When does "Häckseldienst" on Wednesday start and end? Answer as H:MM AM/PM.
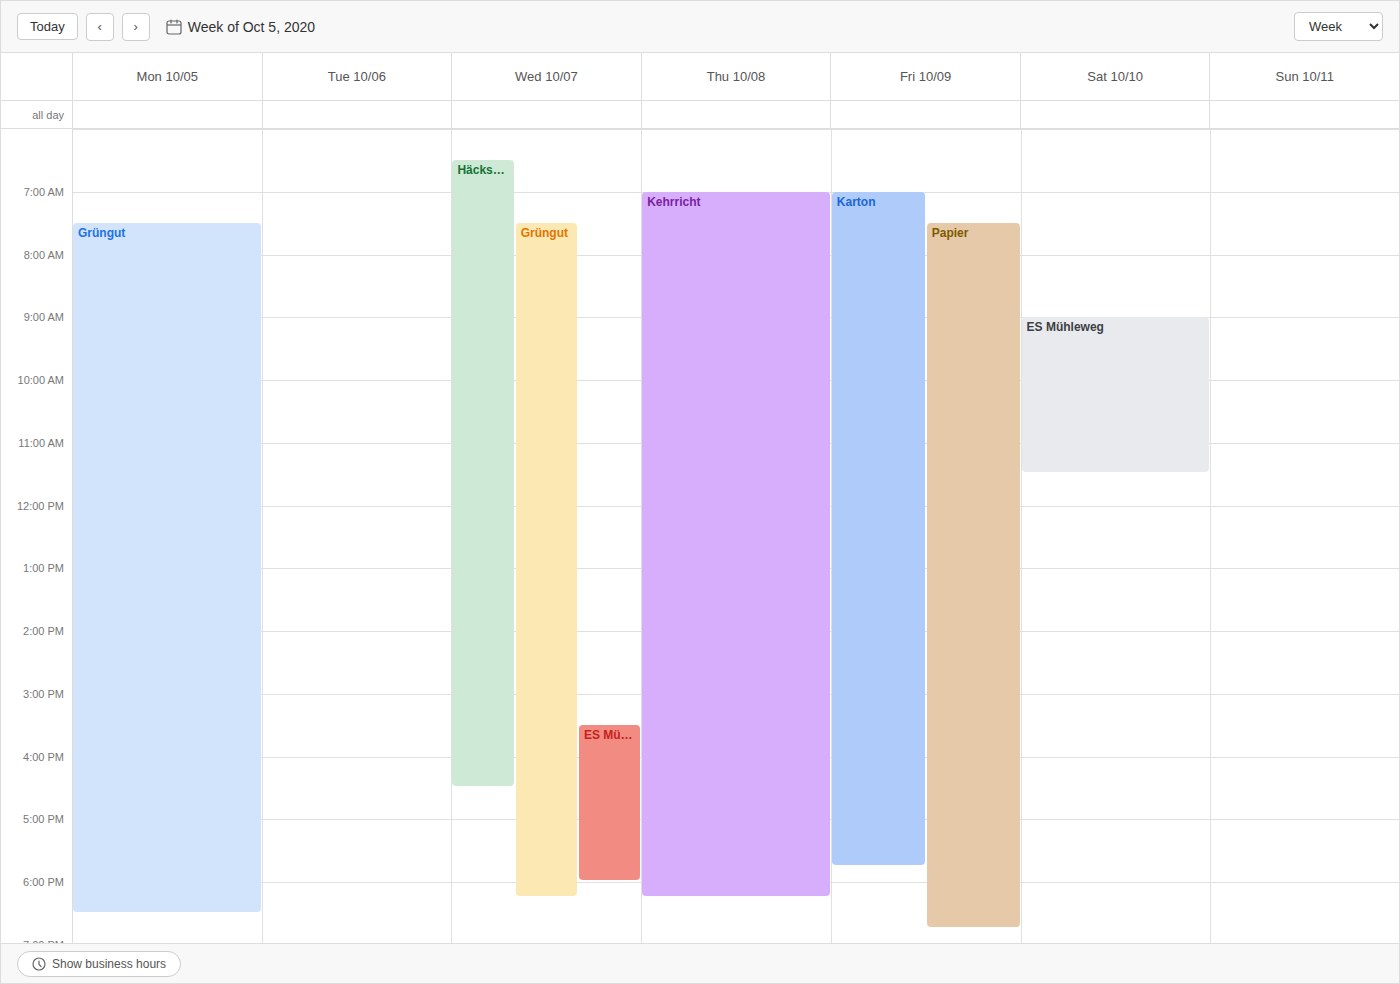
6:30 AM to 4:30 PM